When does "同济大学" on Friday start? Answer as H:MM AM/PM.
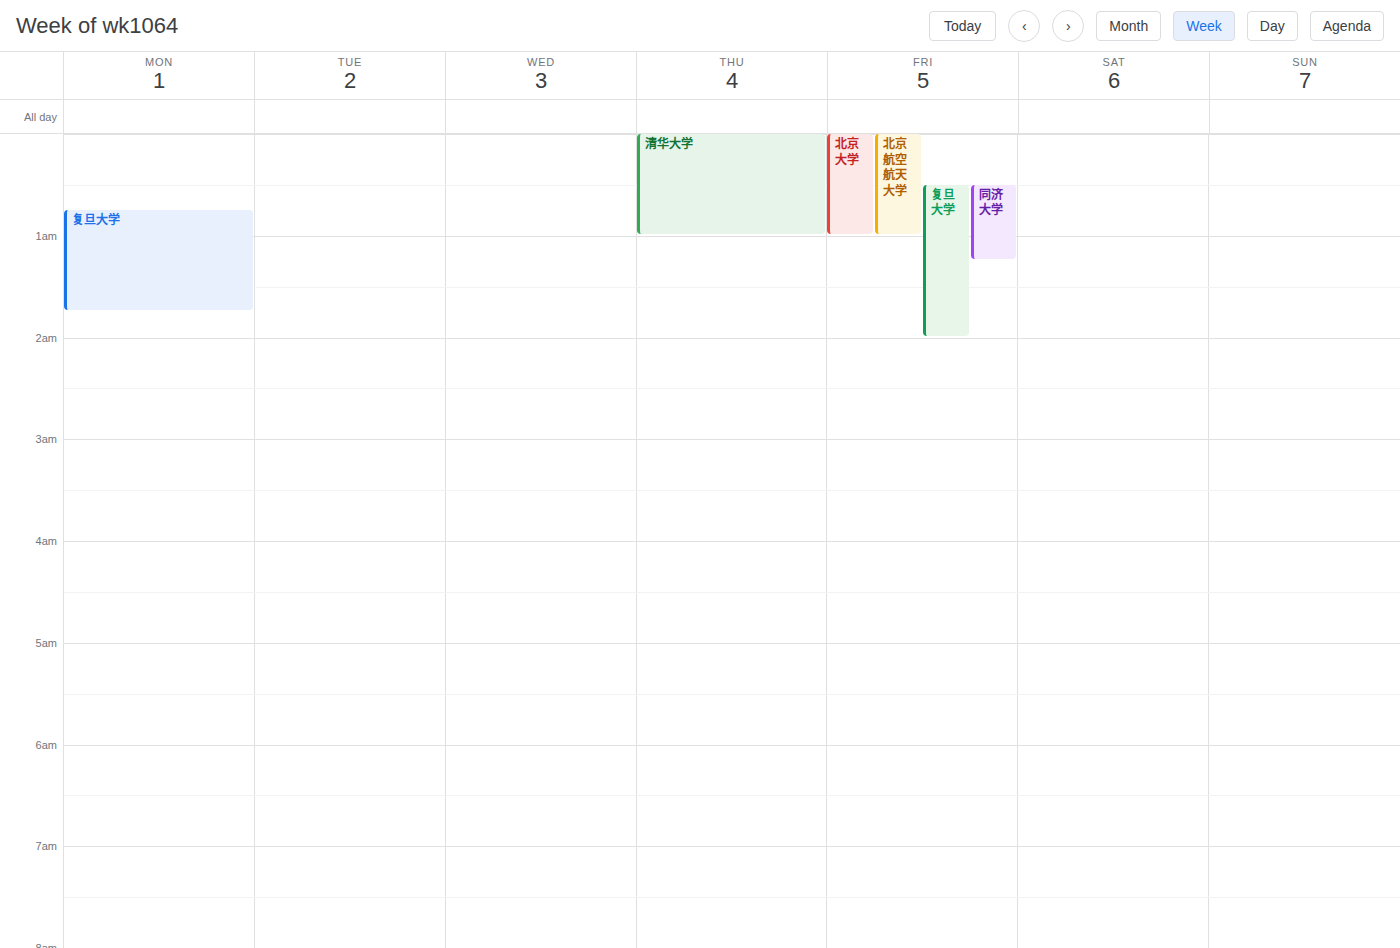
12:30 AM